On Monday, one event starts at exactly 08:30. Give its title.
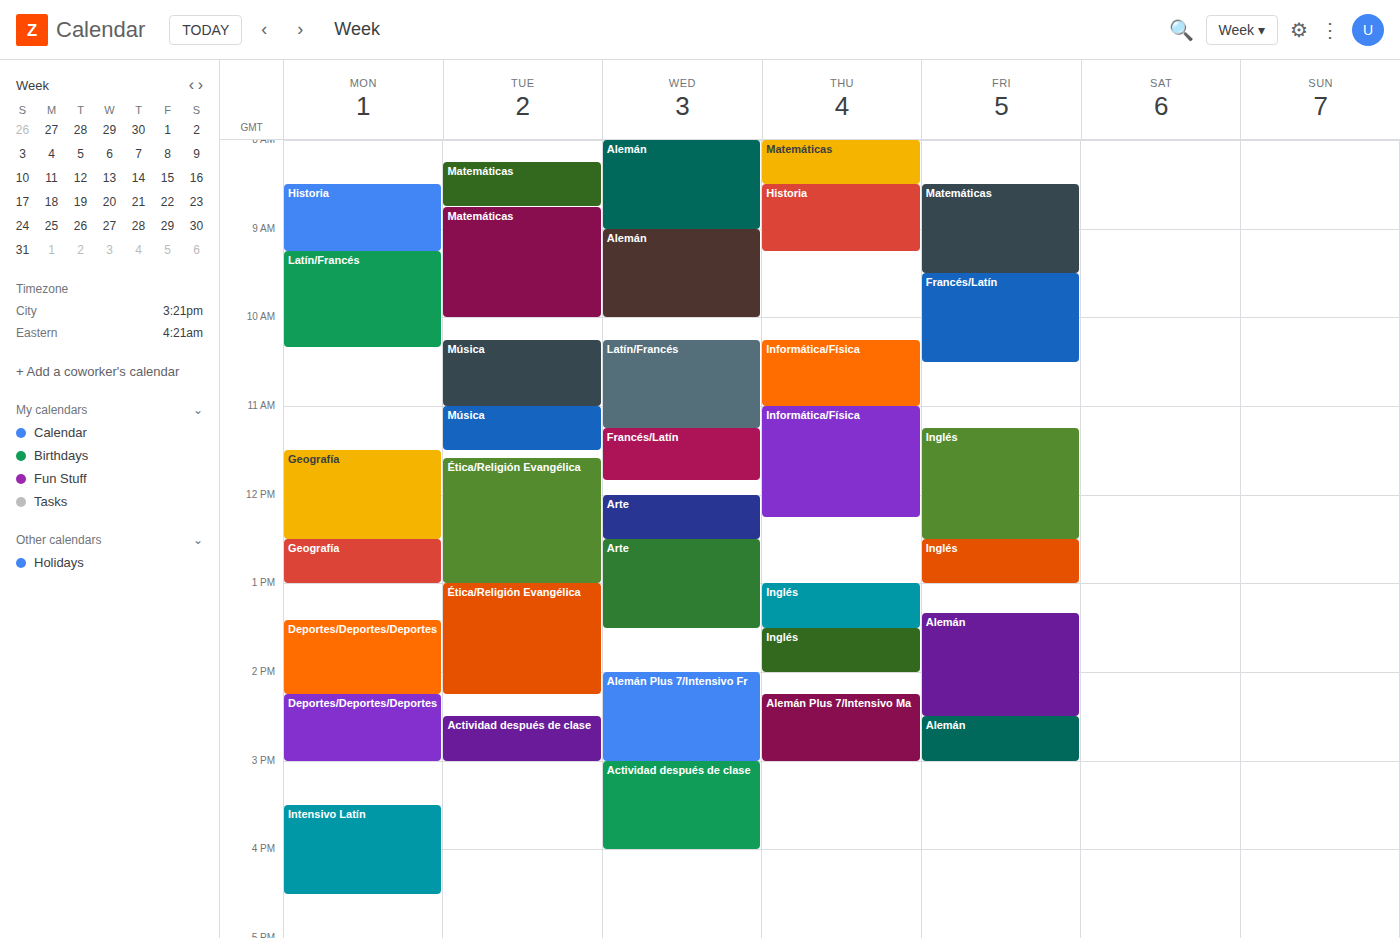
"Historia"